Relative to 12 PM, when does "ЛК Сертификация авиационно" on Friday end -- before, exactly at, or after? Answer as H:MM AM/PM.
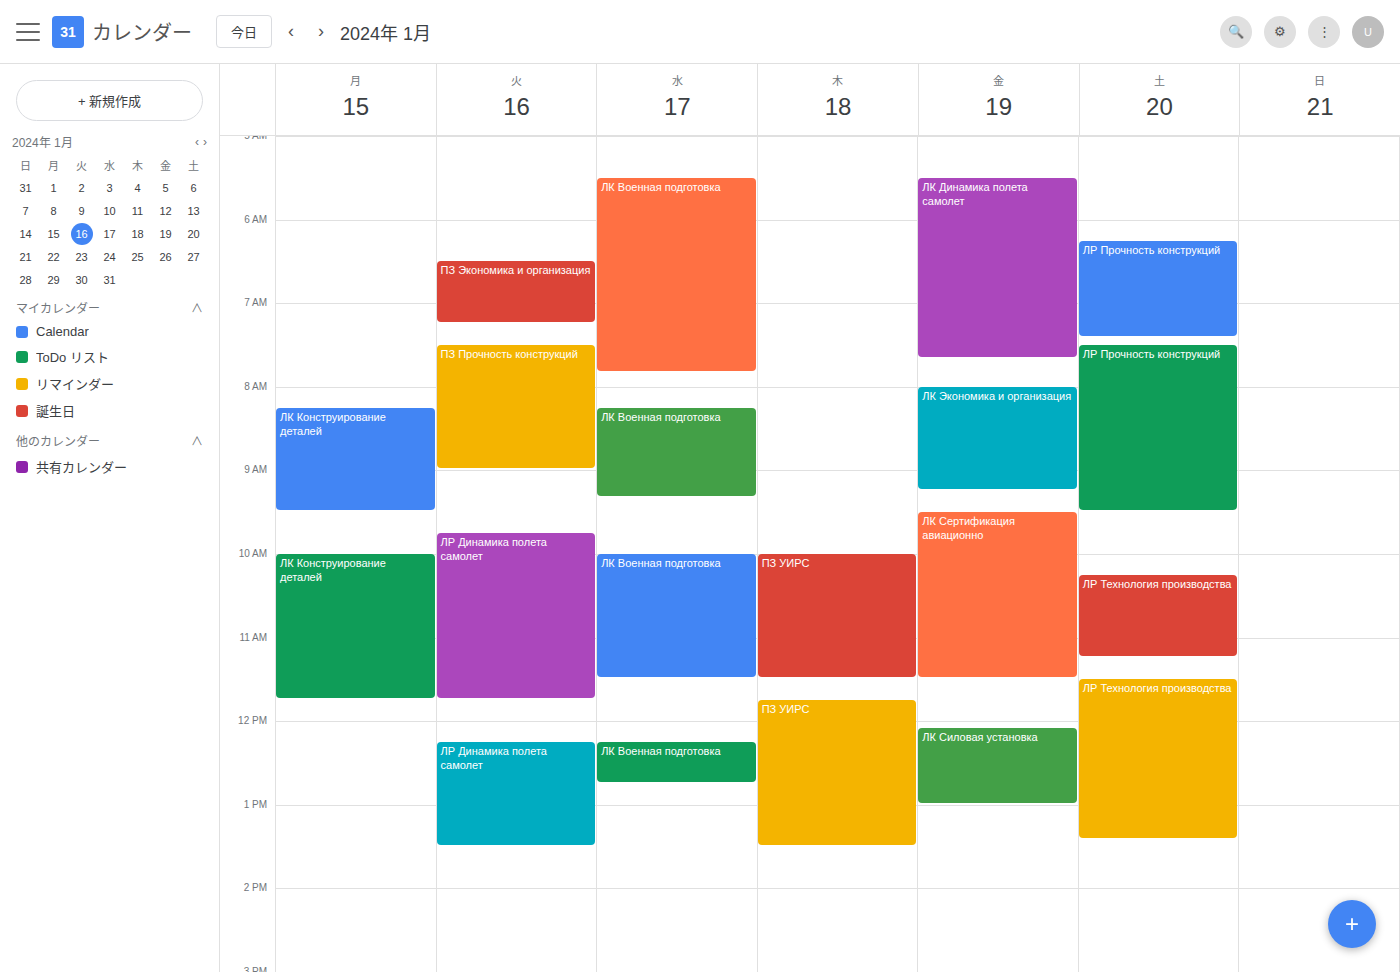
11:30 AM -- before 12 PM, 30 minutes above the 12 PM line.